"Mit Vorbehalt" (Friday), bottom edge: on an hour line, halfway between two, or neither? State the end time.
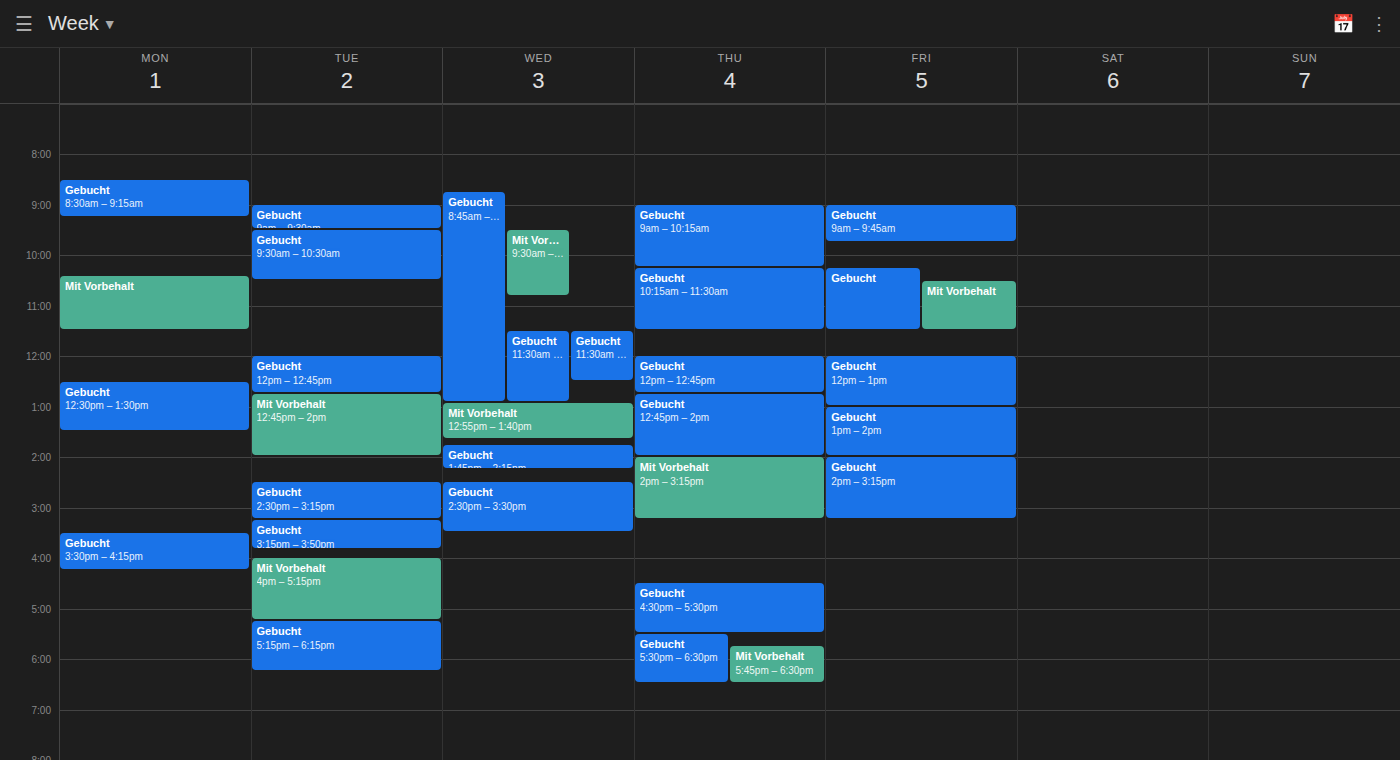
11:30 -- halfway between the 11:00 and 12:00 lines.